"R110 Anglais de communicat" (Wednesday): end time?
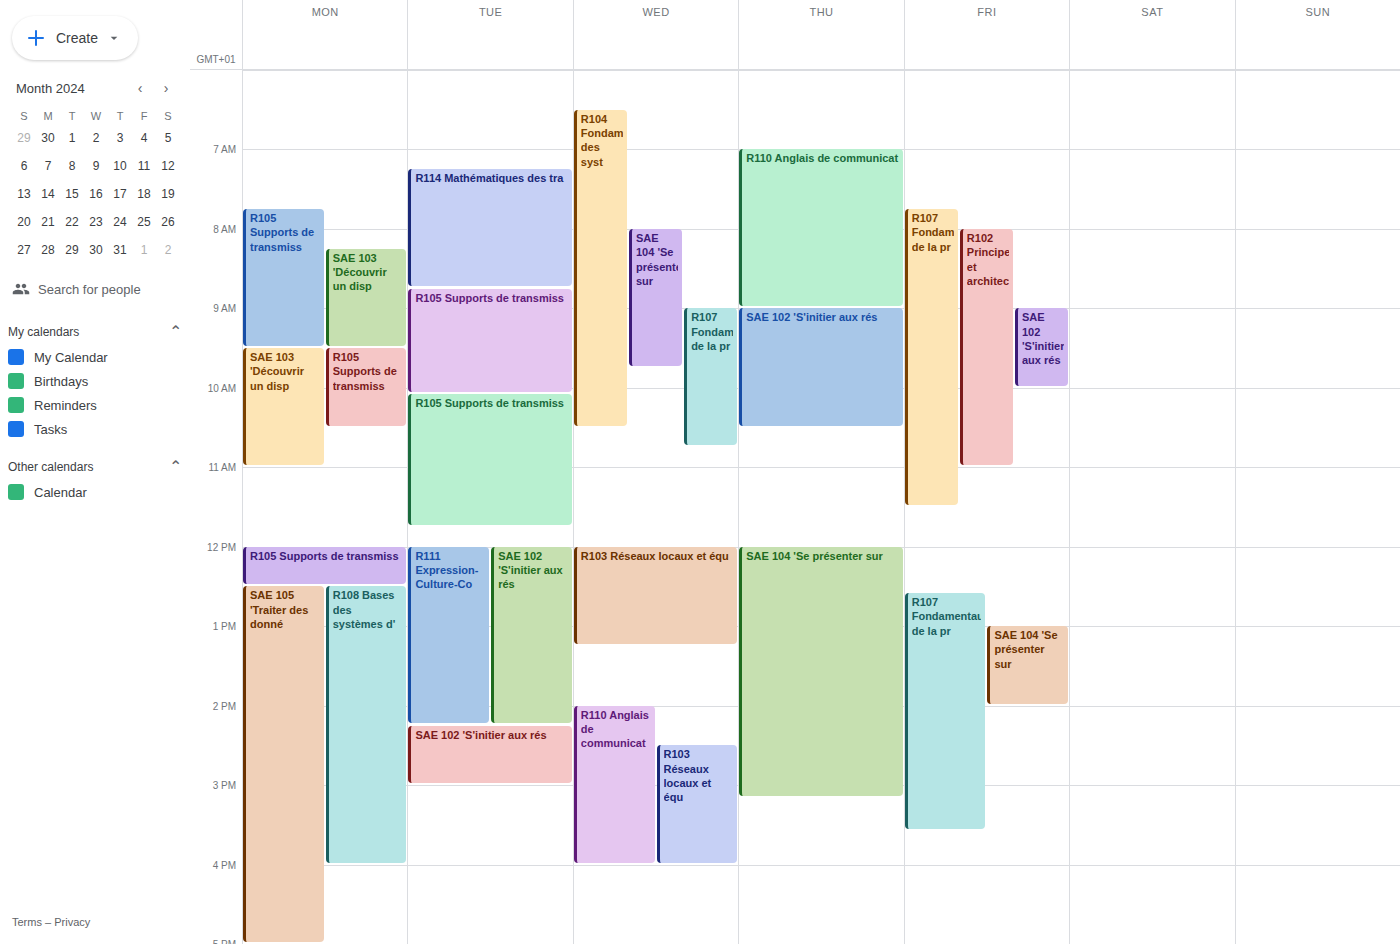
4:00 PM